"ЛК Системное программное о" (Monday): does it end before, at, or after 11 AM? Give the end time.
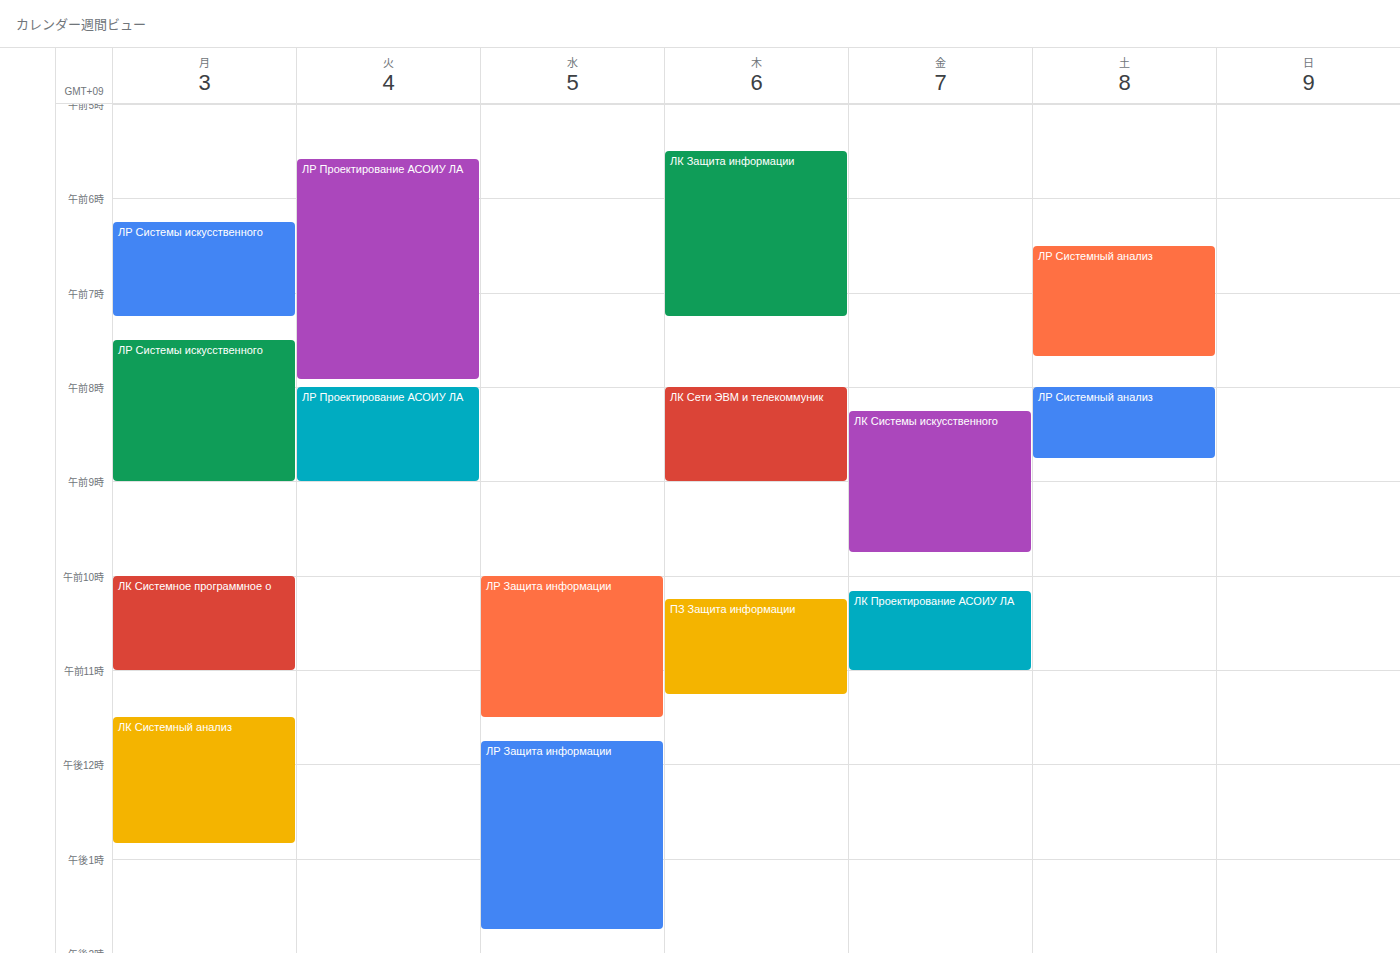
11:00 AM -- exactly at 11 AM, on the 11 AM line.